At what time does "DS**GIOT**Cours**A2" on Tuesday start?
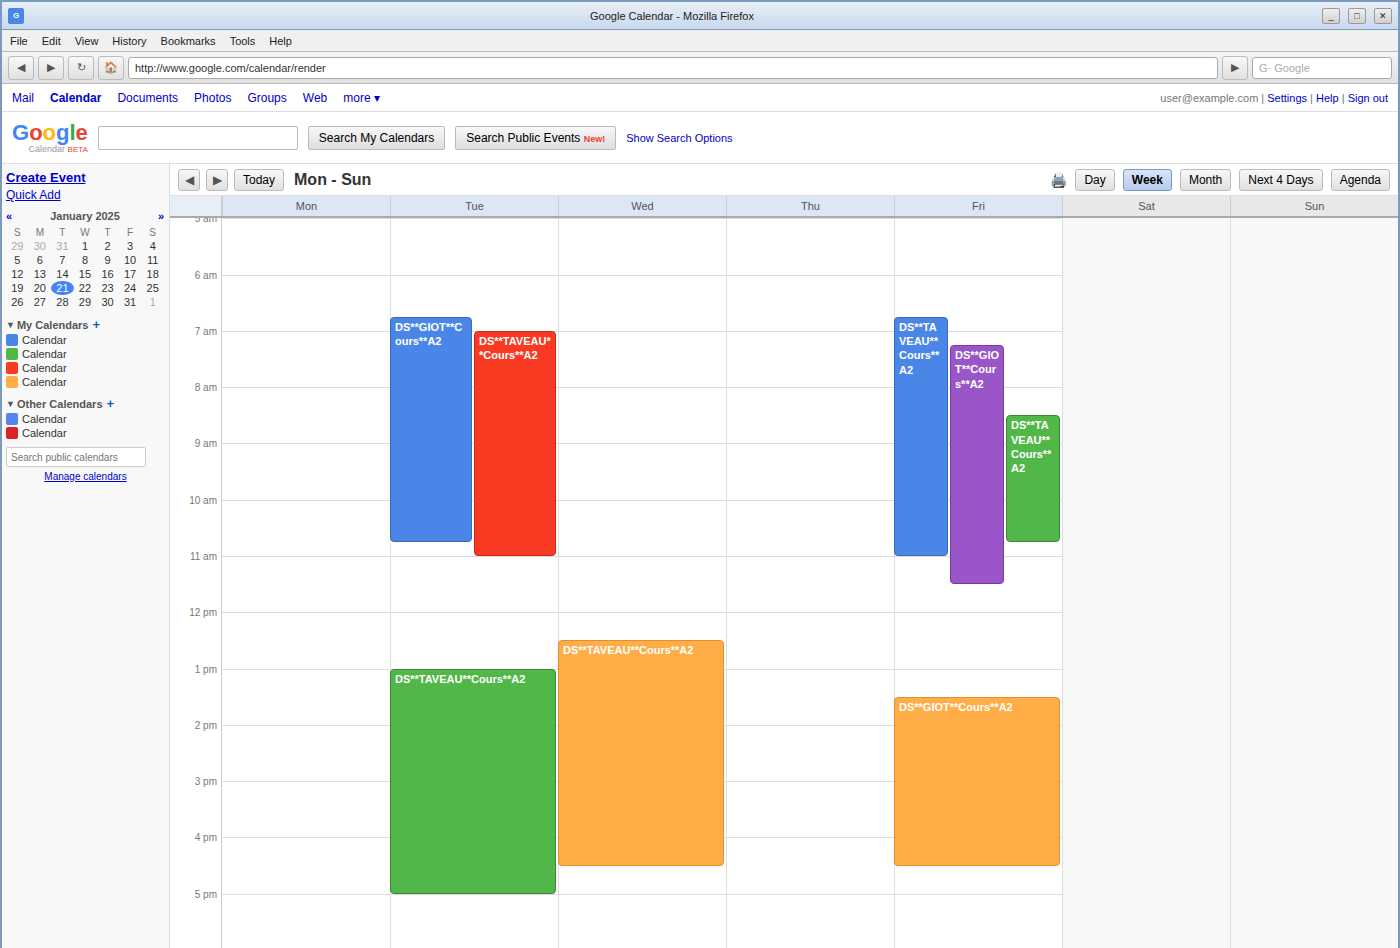
6:45 AM